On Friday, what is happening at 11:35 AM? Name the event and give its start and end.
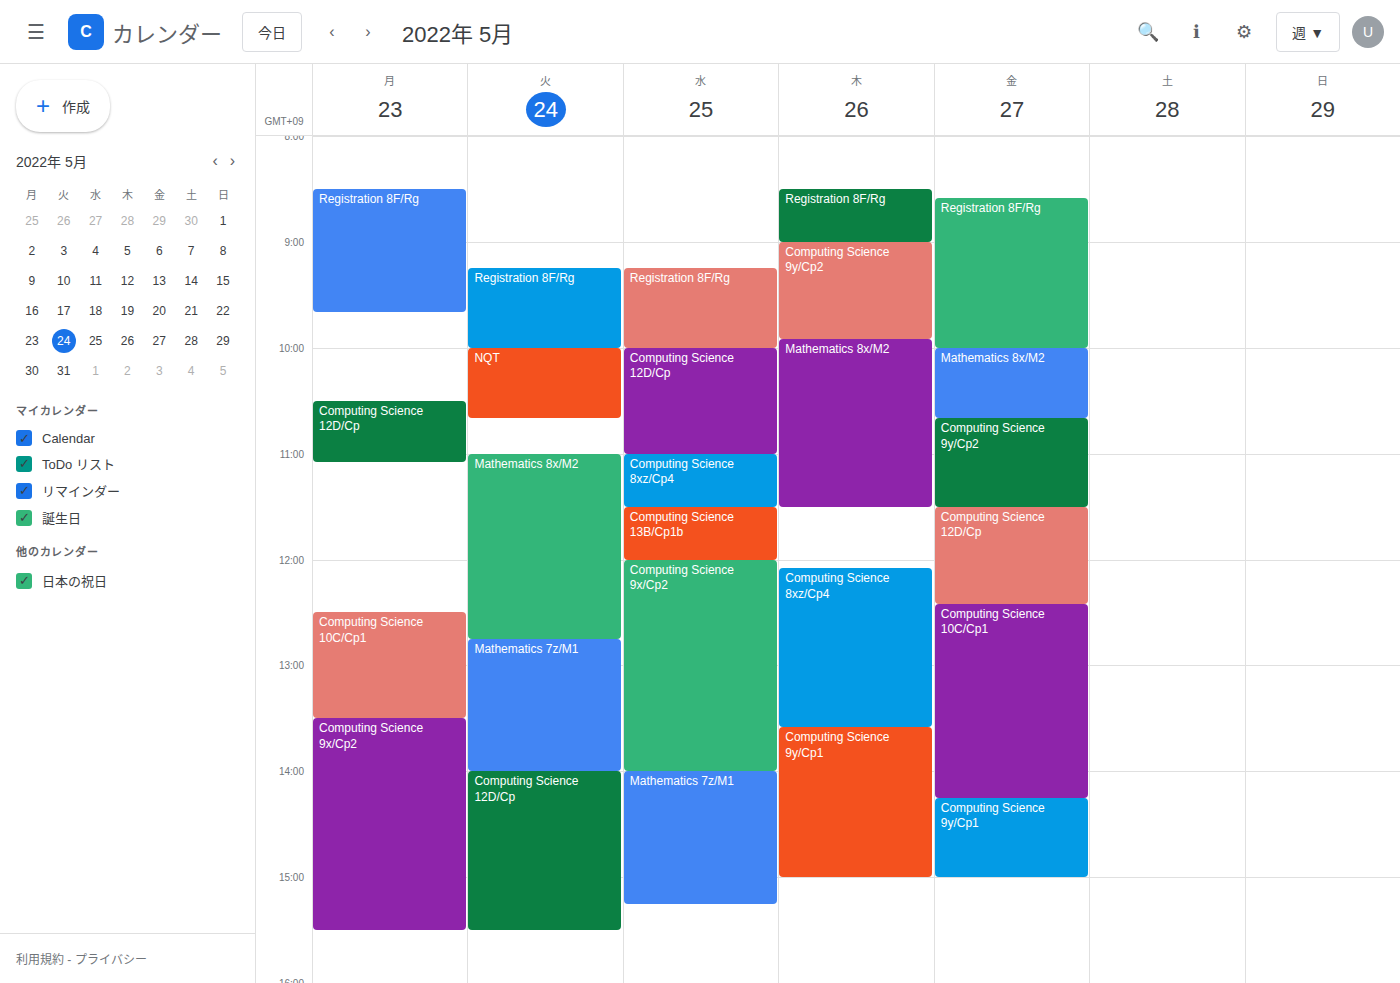
"Computing Science 12D/Cp", 11:30 AM to 12:25 PM